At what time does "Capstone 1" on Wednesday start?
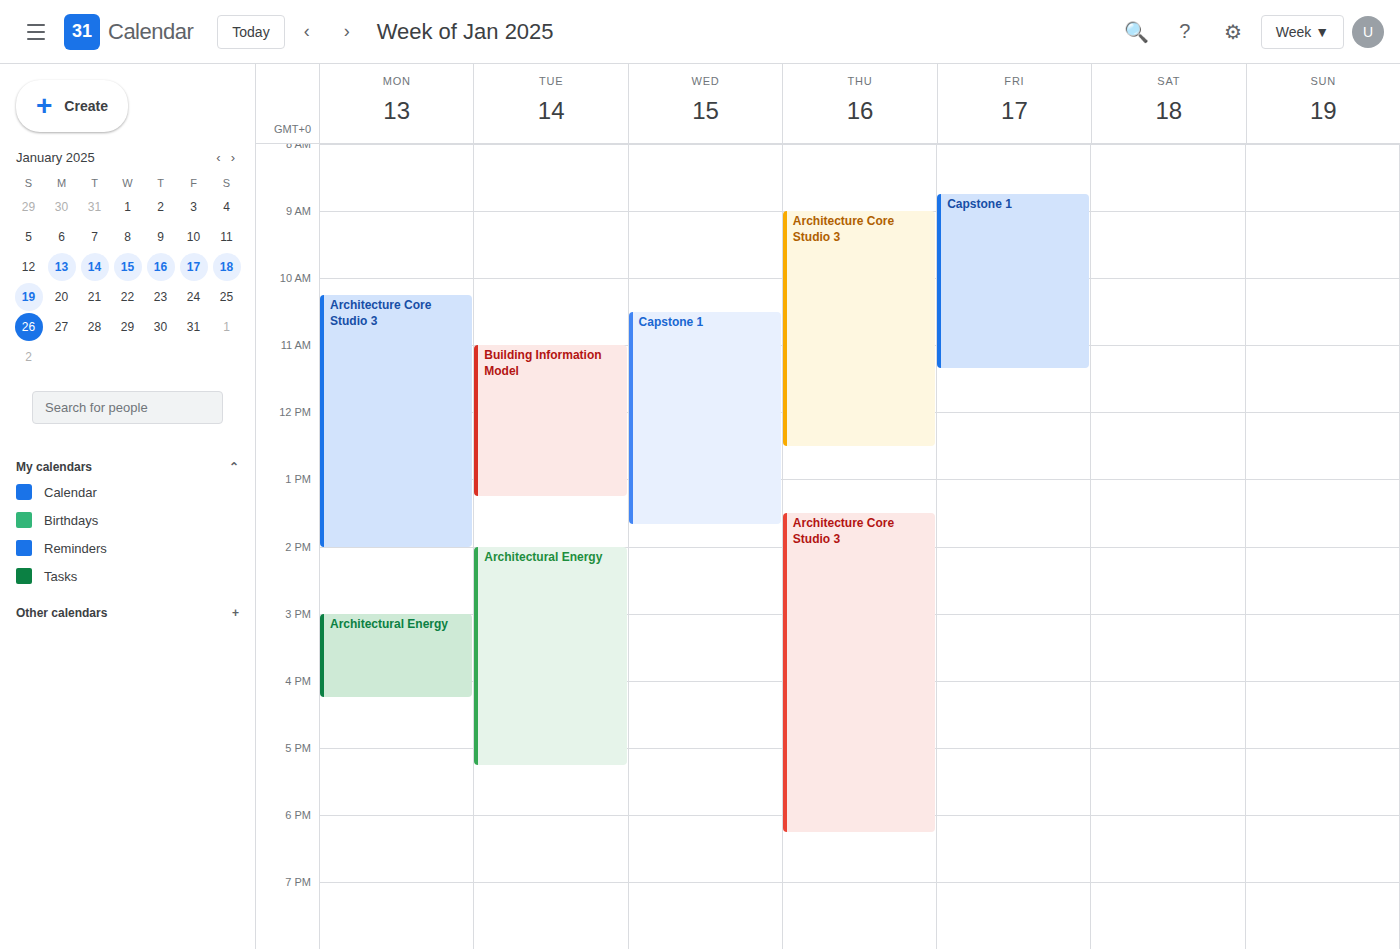
10:30 AM